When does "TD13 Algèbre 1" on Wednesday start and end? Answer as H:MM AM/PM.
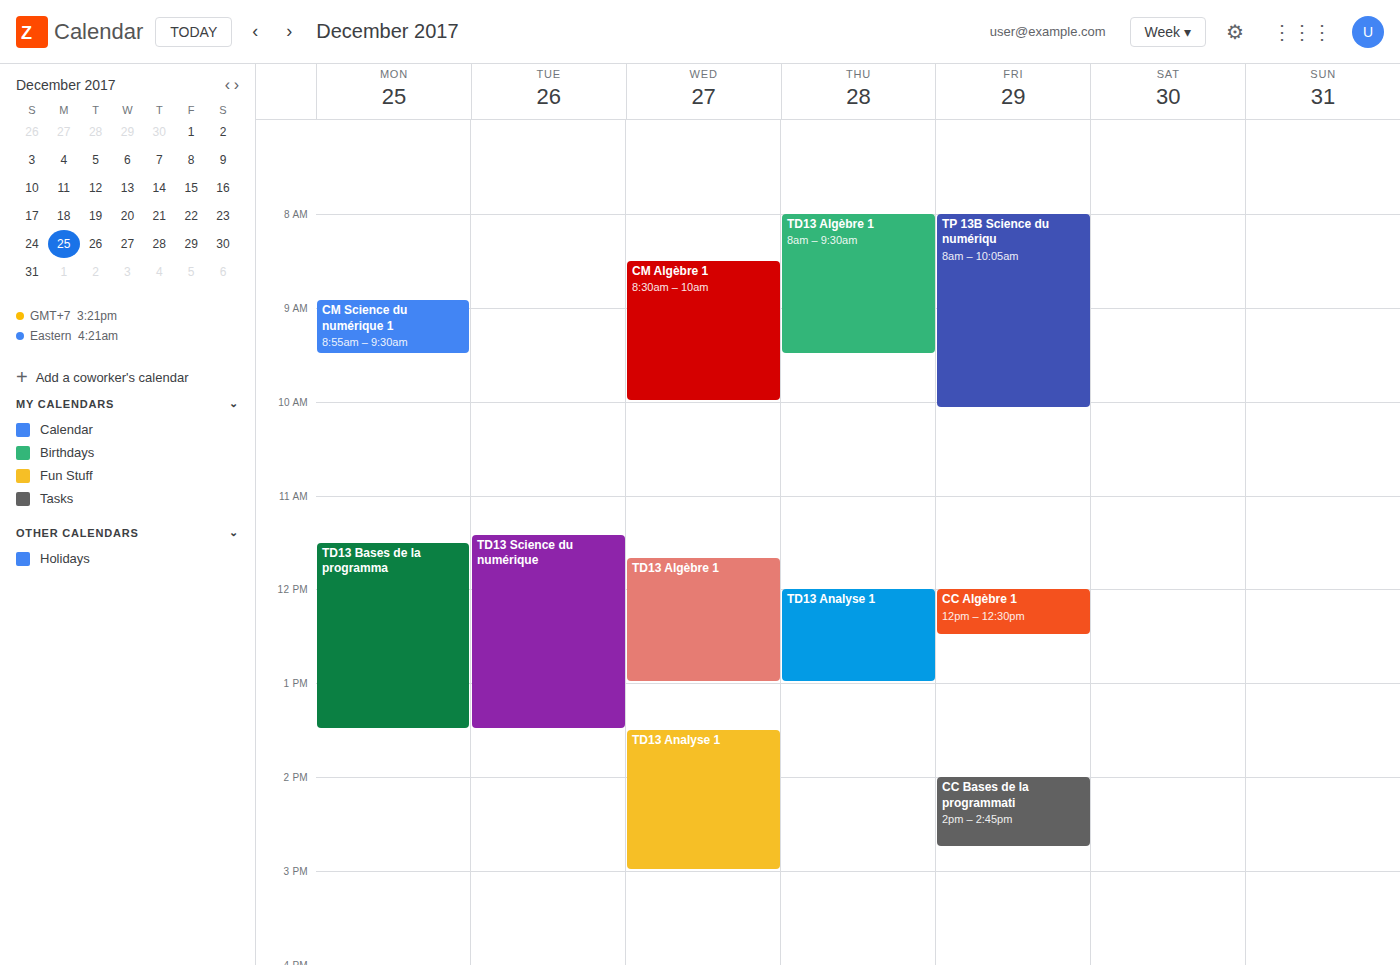
11:40 AM to 1:00 PM